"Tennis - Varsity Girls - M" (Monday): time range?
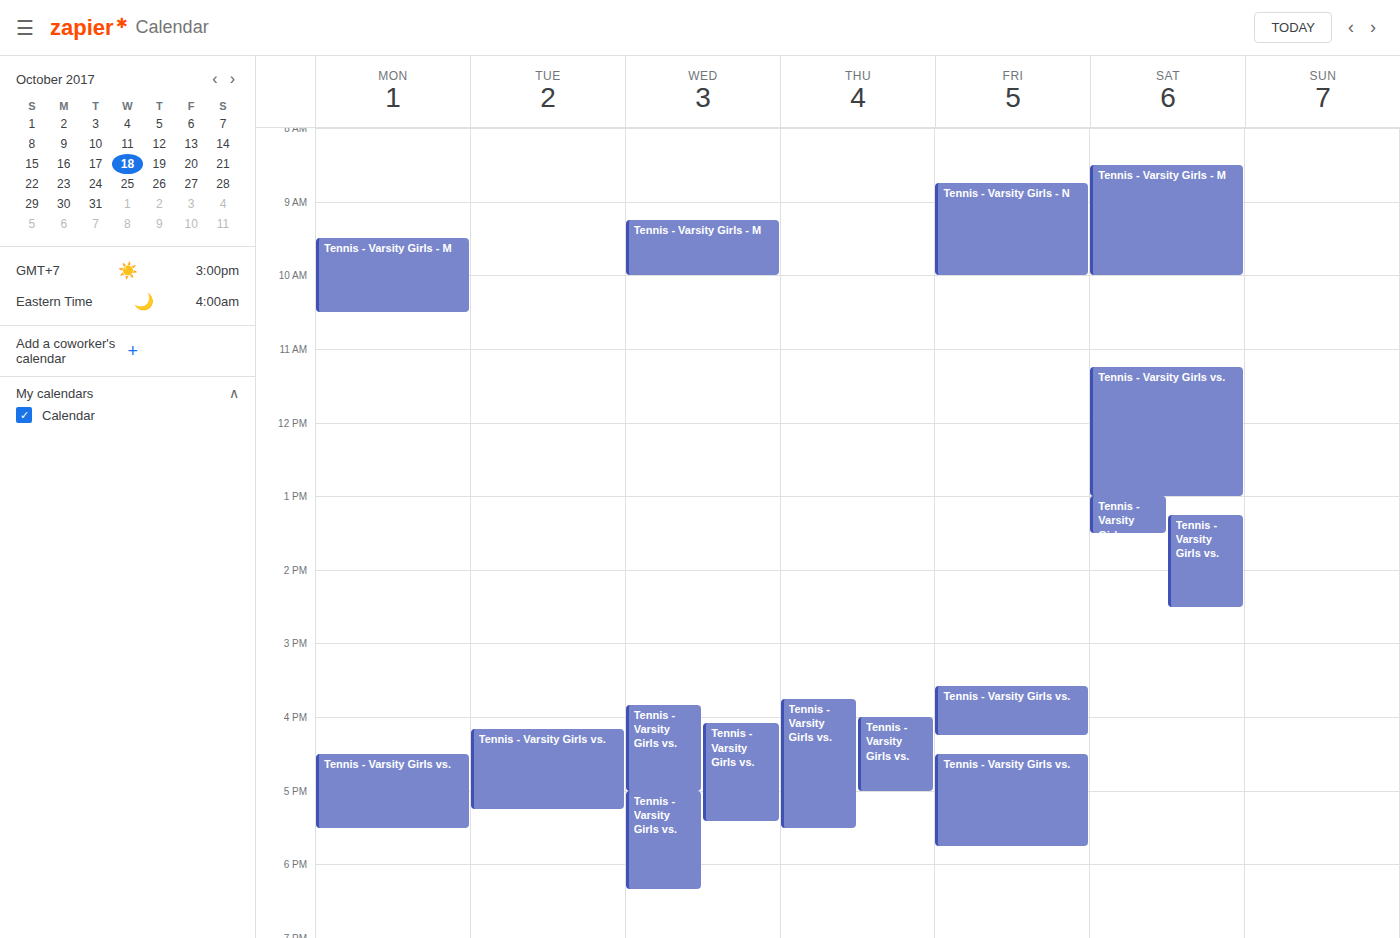
9:30 AM to 10:30 AM